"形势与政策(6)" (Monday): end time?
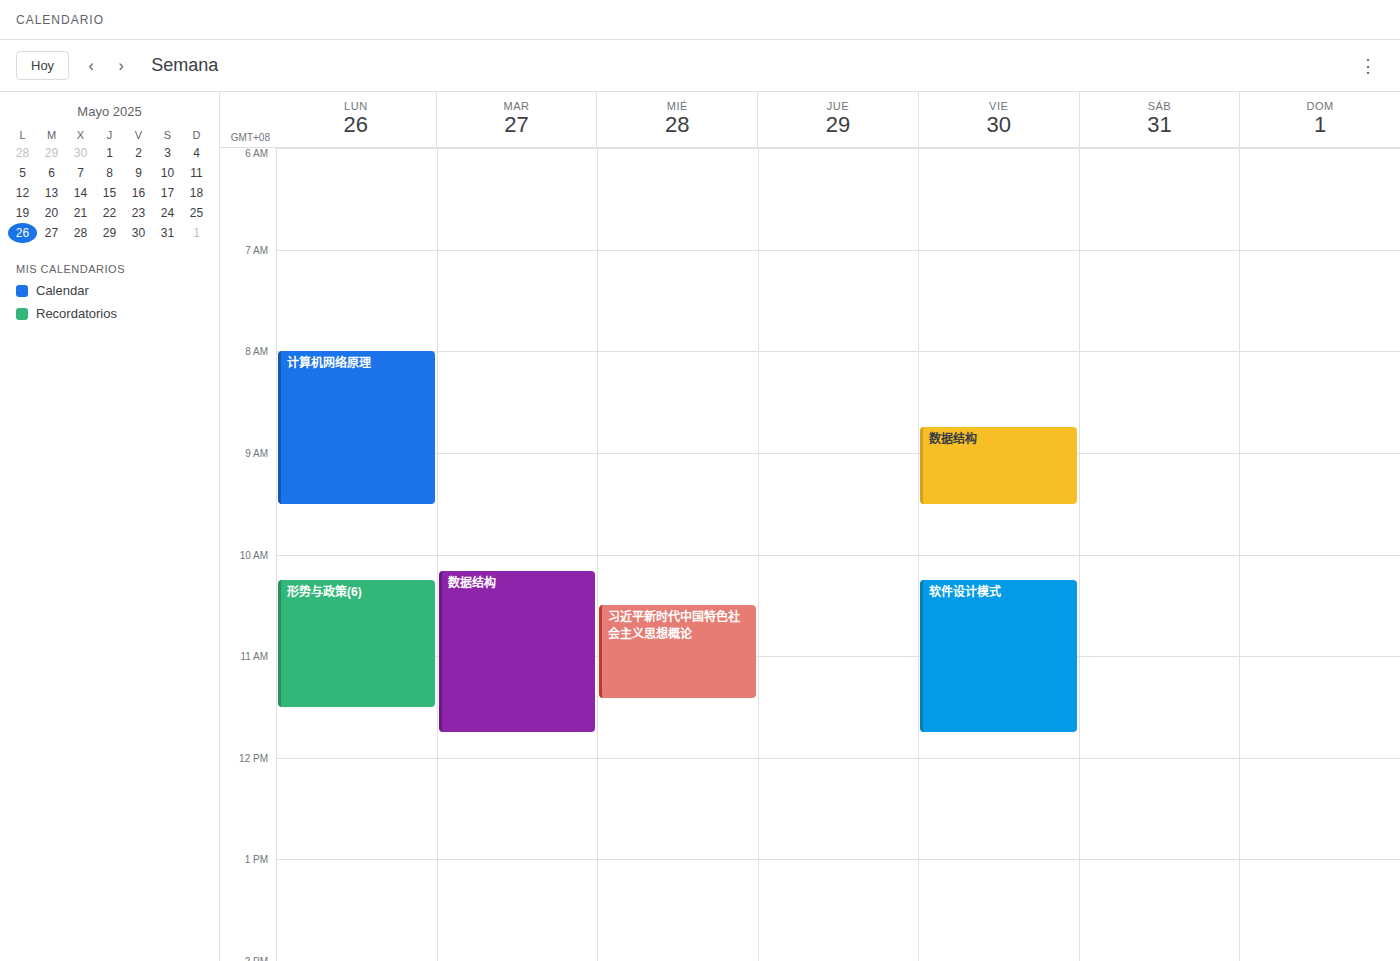
11:30 AM